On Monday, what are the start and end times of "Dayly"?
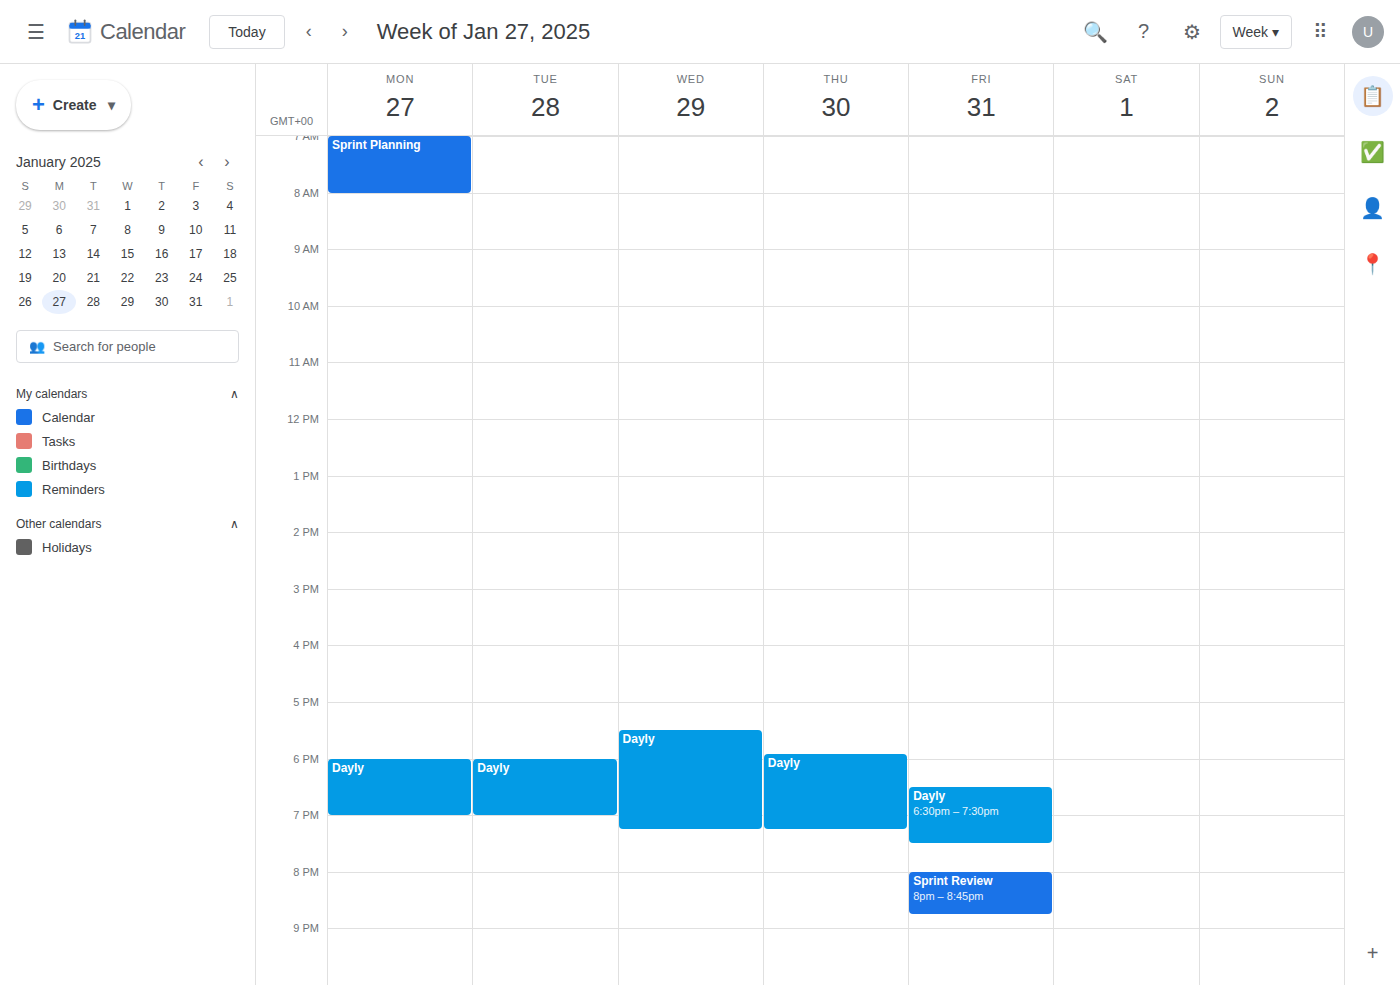
6:00 PM to 7:00 PM